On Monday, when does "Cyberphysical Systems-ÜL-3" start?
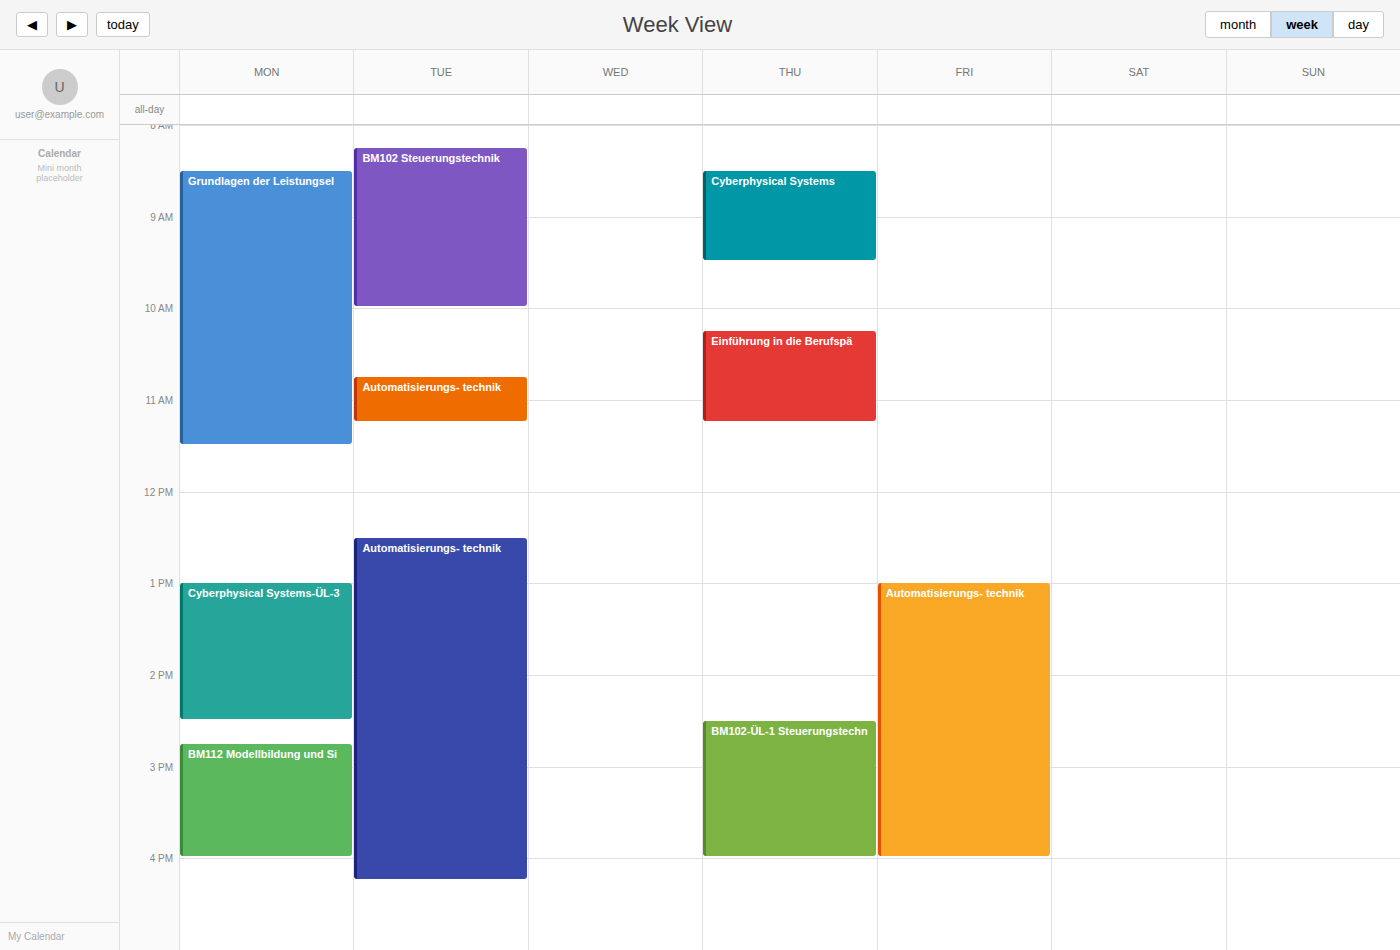
13:00